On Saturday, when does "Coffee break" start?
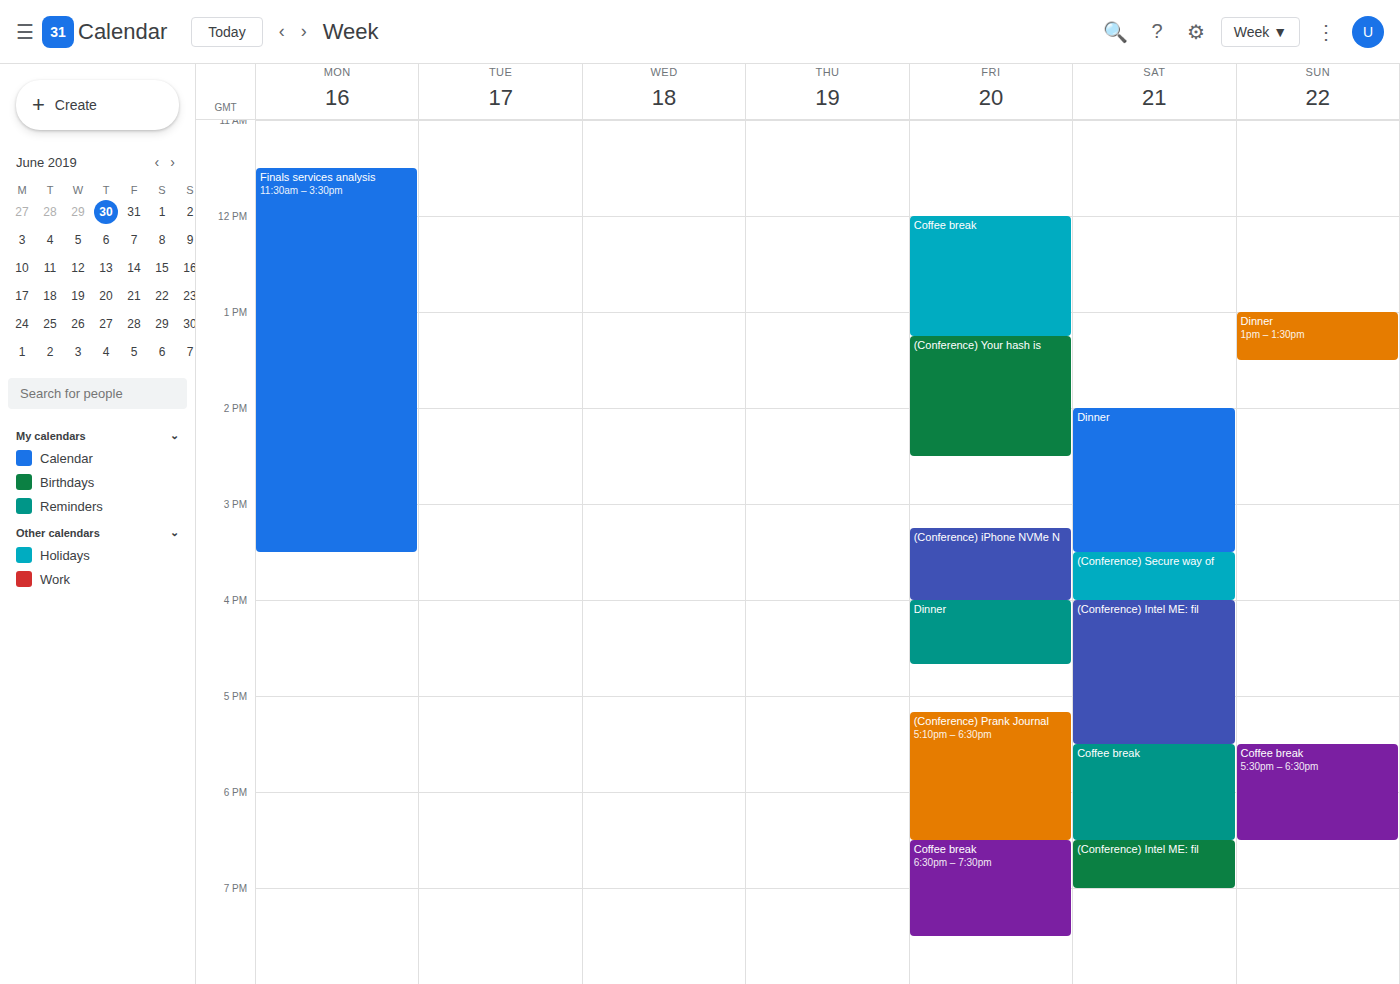
5:30 PM